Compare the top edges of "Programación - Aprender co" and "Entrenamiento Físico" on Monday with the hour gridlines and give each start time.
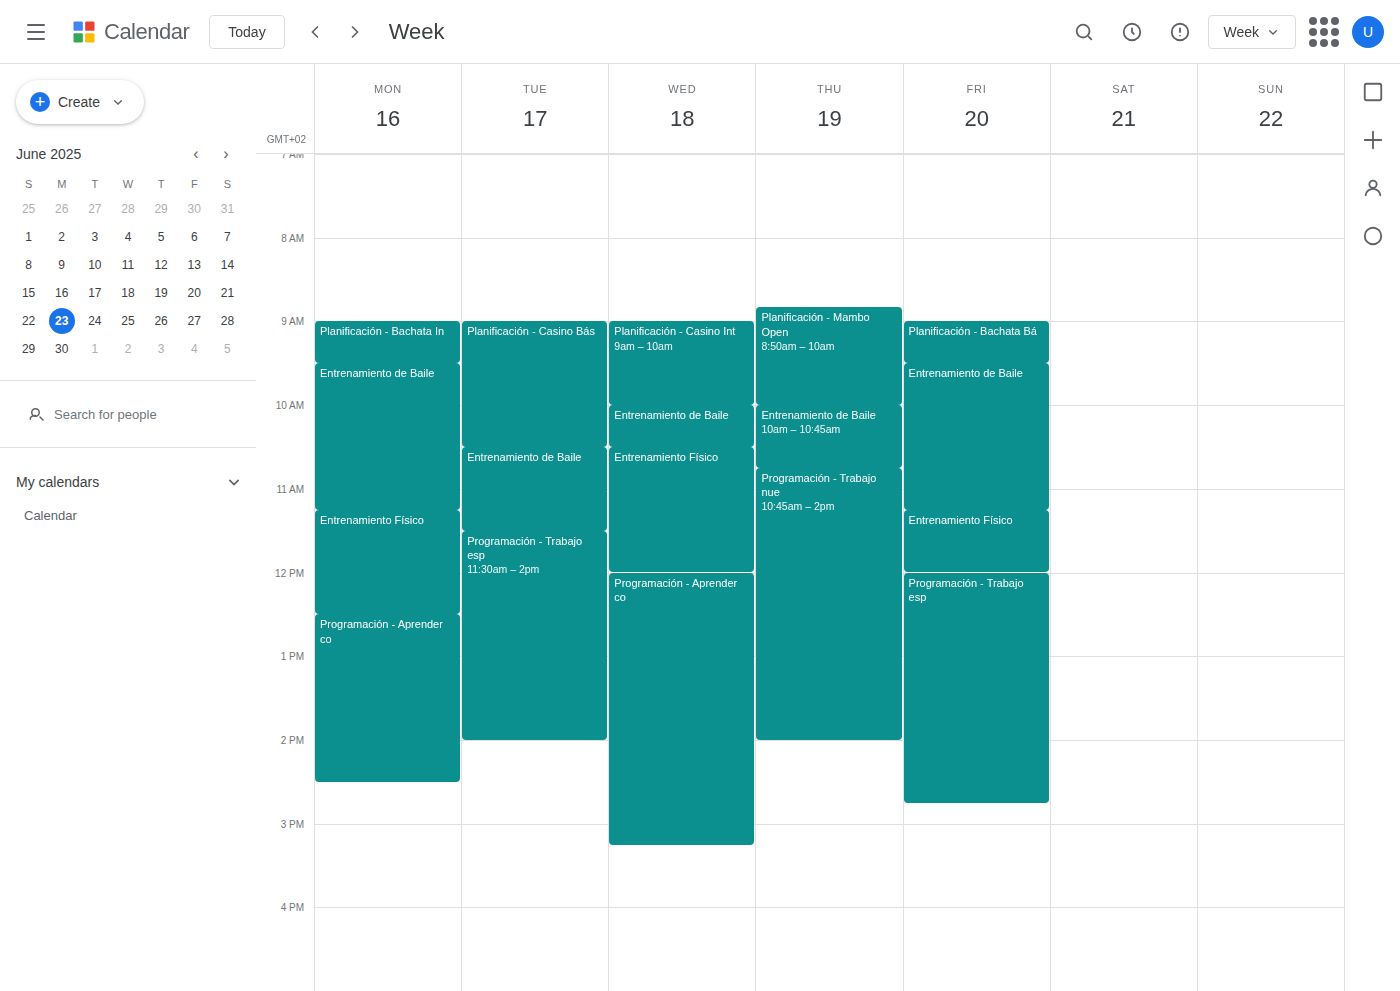
"Programación - Aprender co": 12:30 PM, halfway between the 12 PM and 1 PM lines. "Entrenamiento Físico": 11:15 AM, neither: a quarter of the way from the 11 AM line to the 12 PM line.